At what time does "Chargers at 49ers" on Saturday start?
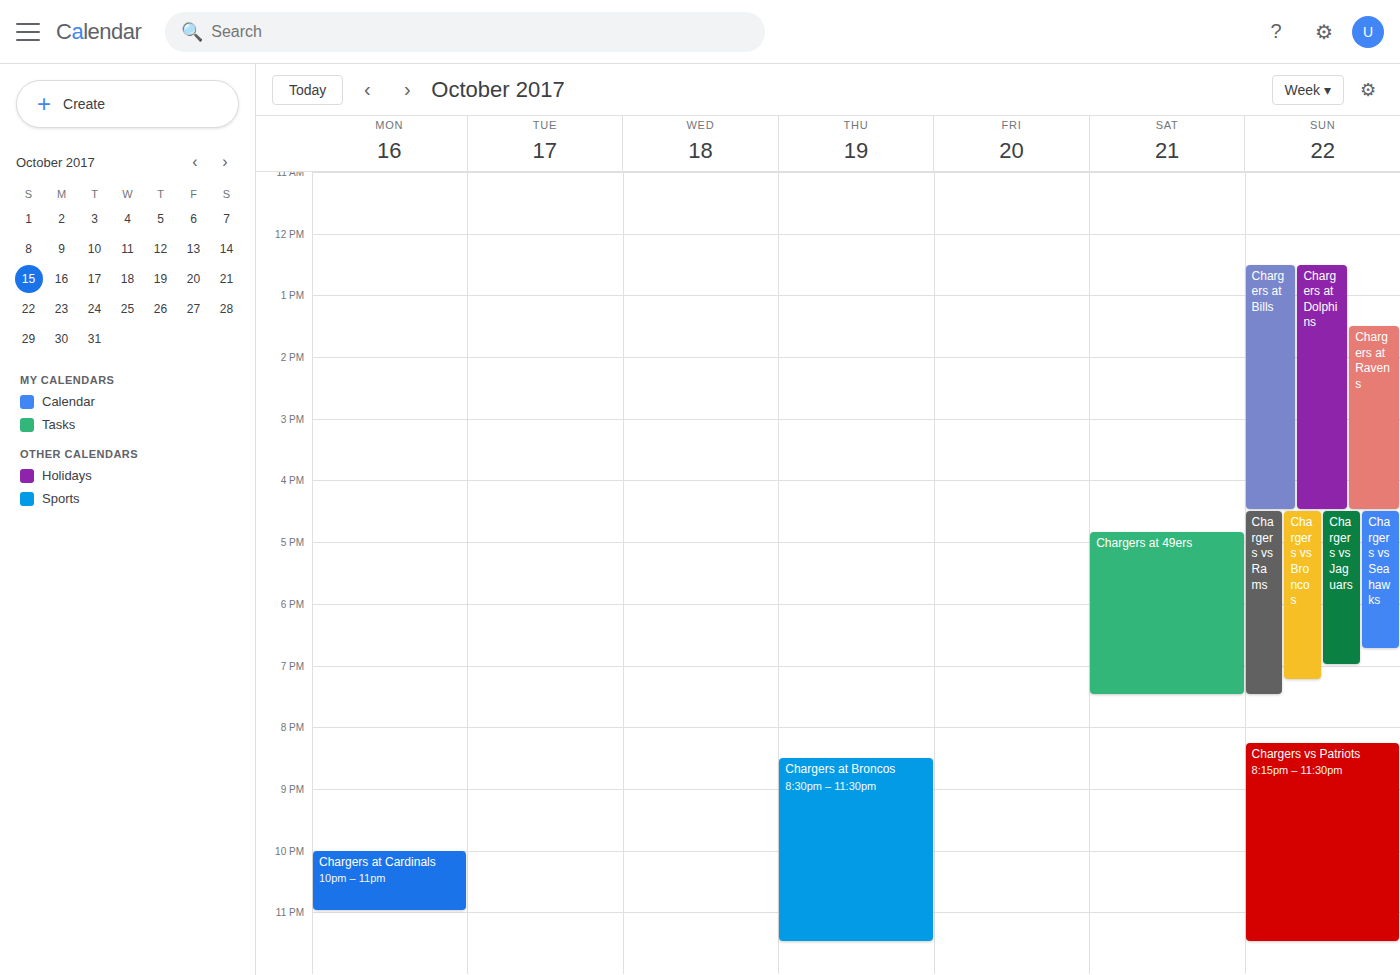
4:50 PM